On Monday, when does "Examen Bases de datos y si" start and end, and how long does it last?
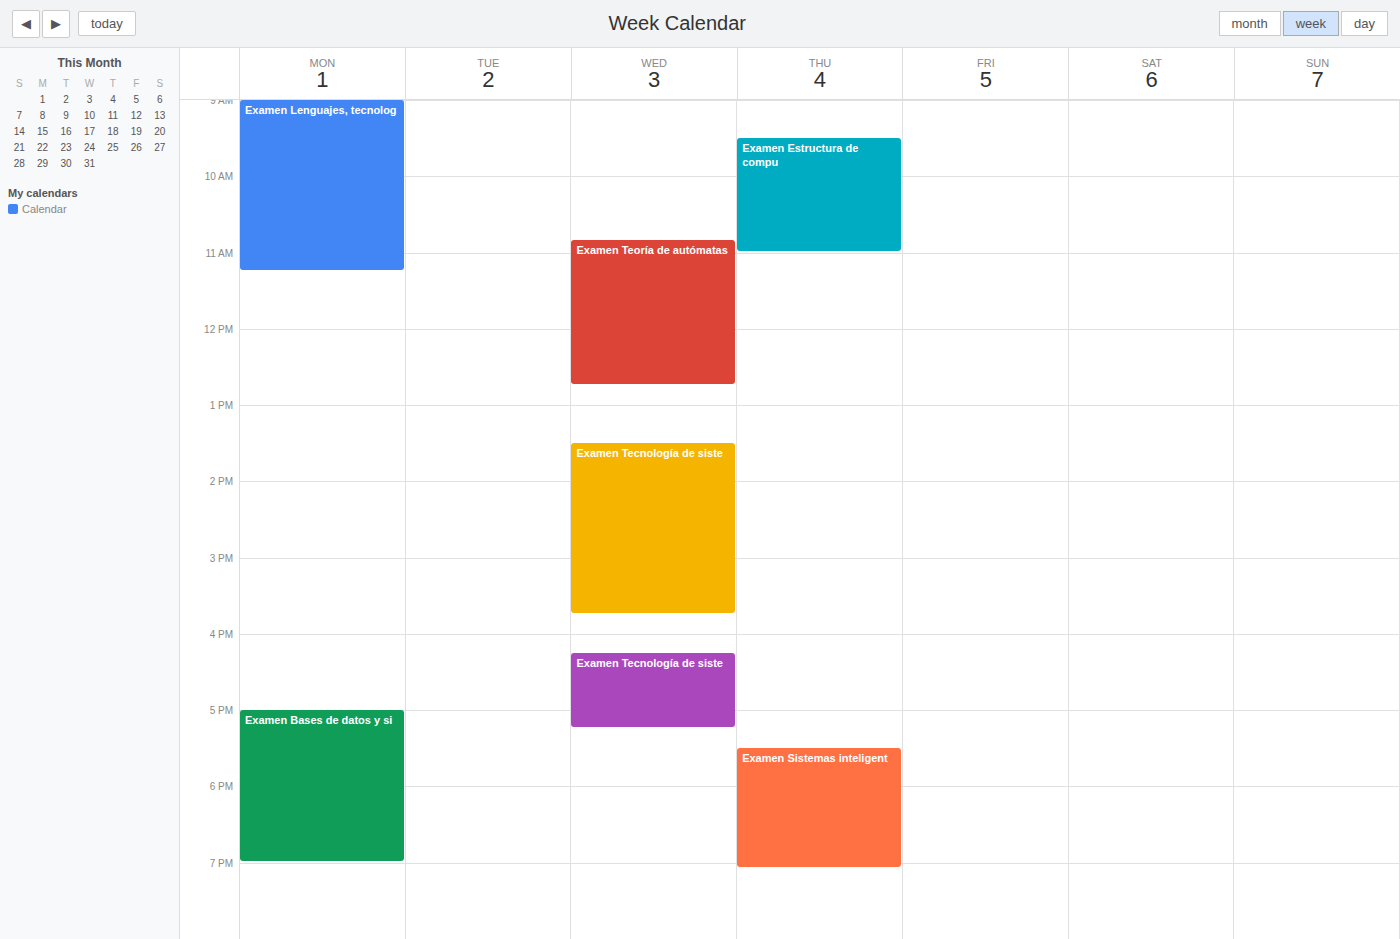
5:00 PM to 7:00 PM, 2 hours